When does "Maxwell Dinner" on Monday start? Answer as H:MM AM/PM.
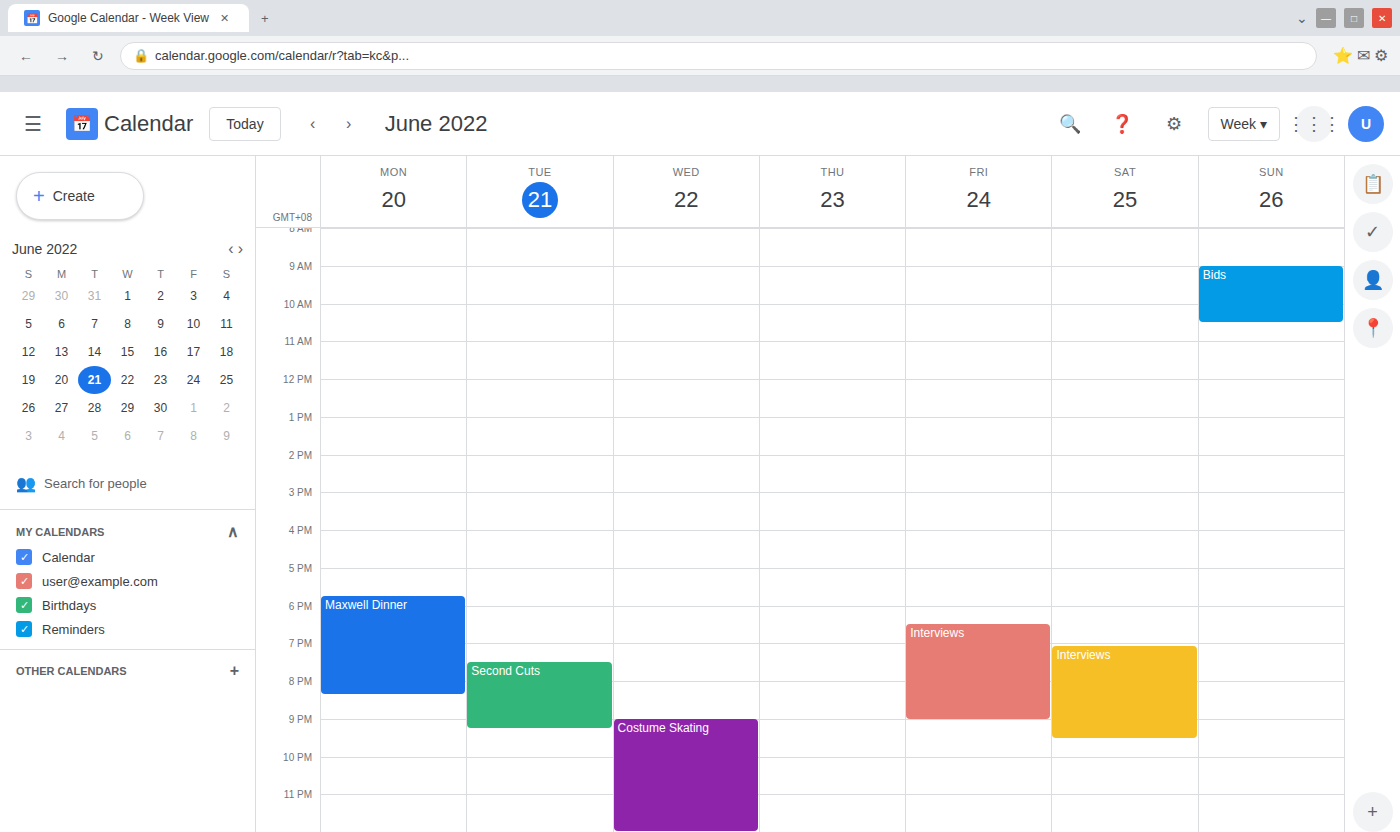
5:45 PM